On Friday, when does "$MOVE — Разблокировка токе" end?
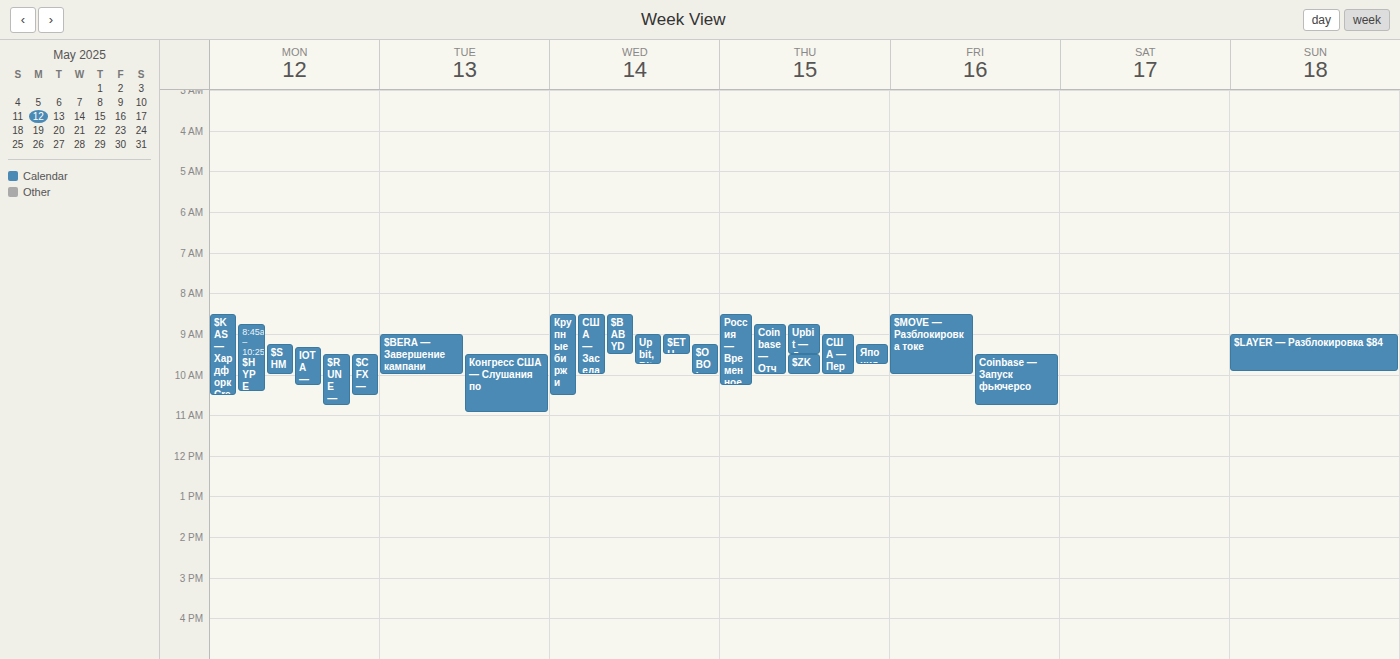
10:00 AM